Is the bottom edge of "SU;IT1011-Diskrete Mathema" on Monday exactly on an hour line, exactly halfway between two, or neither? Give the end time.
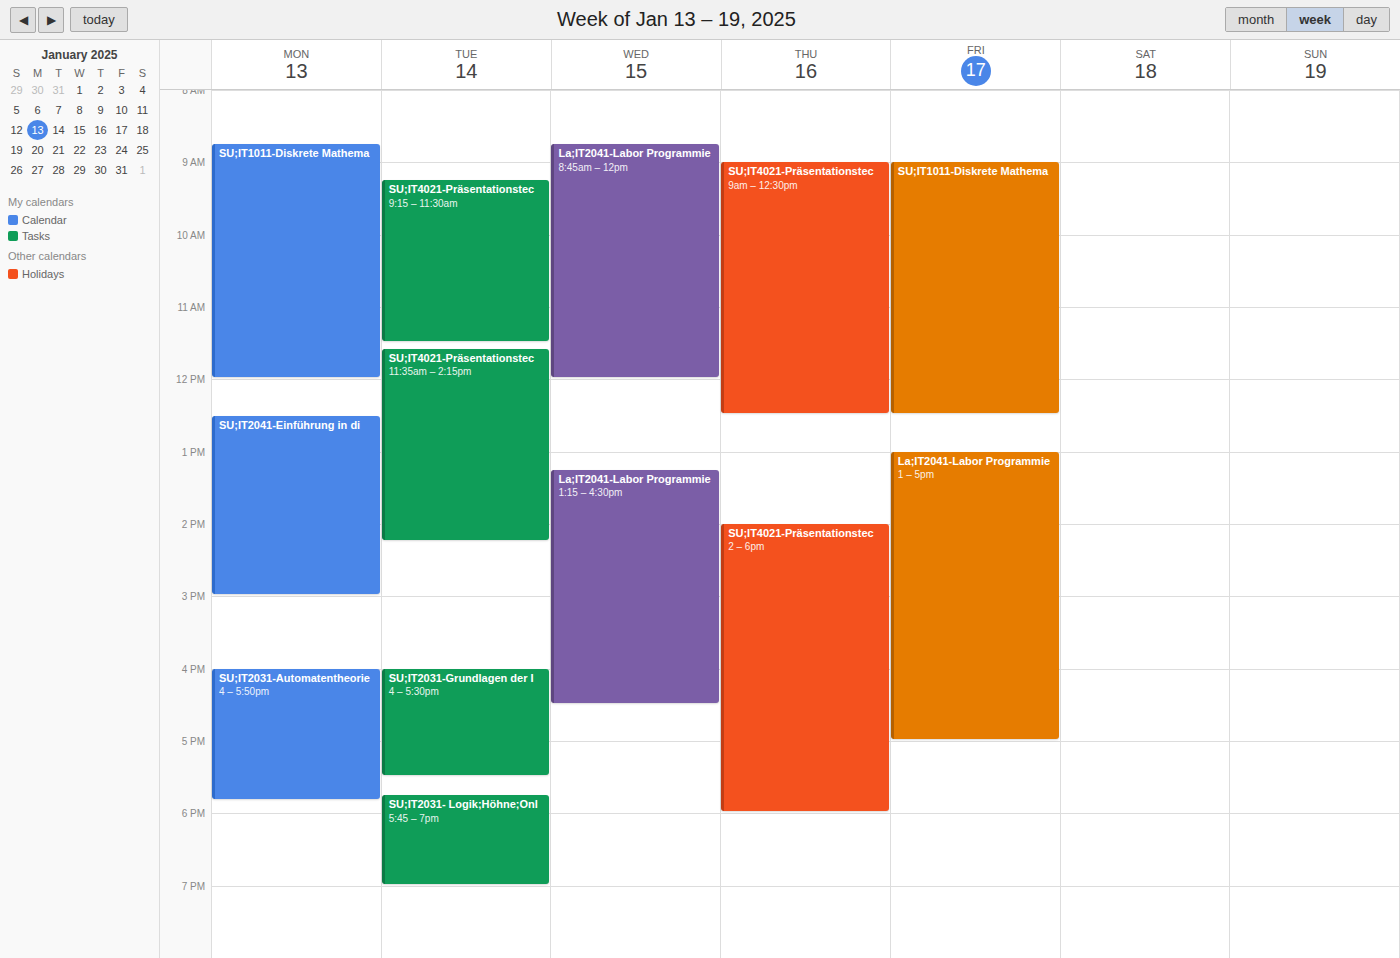
12:00 PM -- exactly on the 12 PM line.